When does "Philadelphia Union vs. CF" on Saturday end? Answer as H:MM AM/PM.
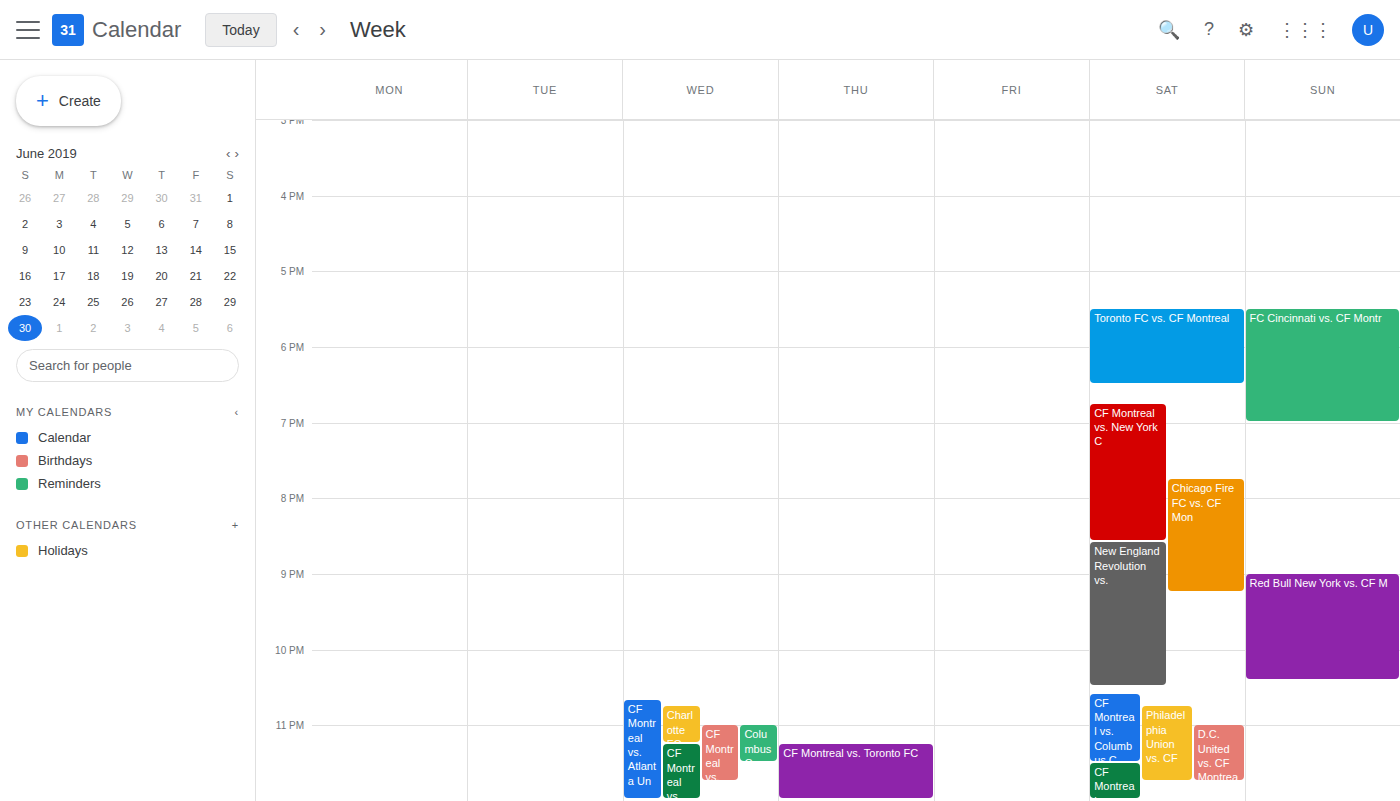
11:45 PM